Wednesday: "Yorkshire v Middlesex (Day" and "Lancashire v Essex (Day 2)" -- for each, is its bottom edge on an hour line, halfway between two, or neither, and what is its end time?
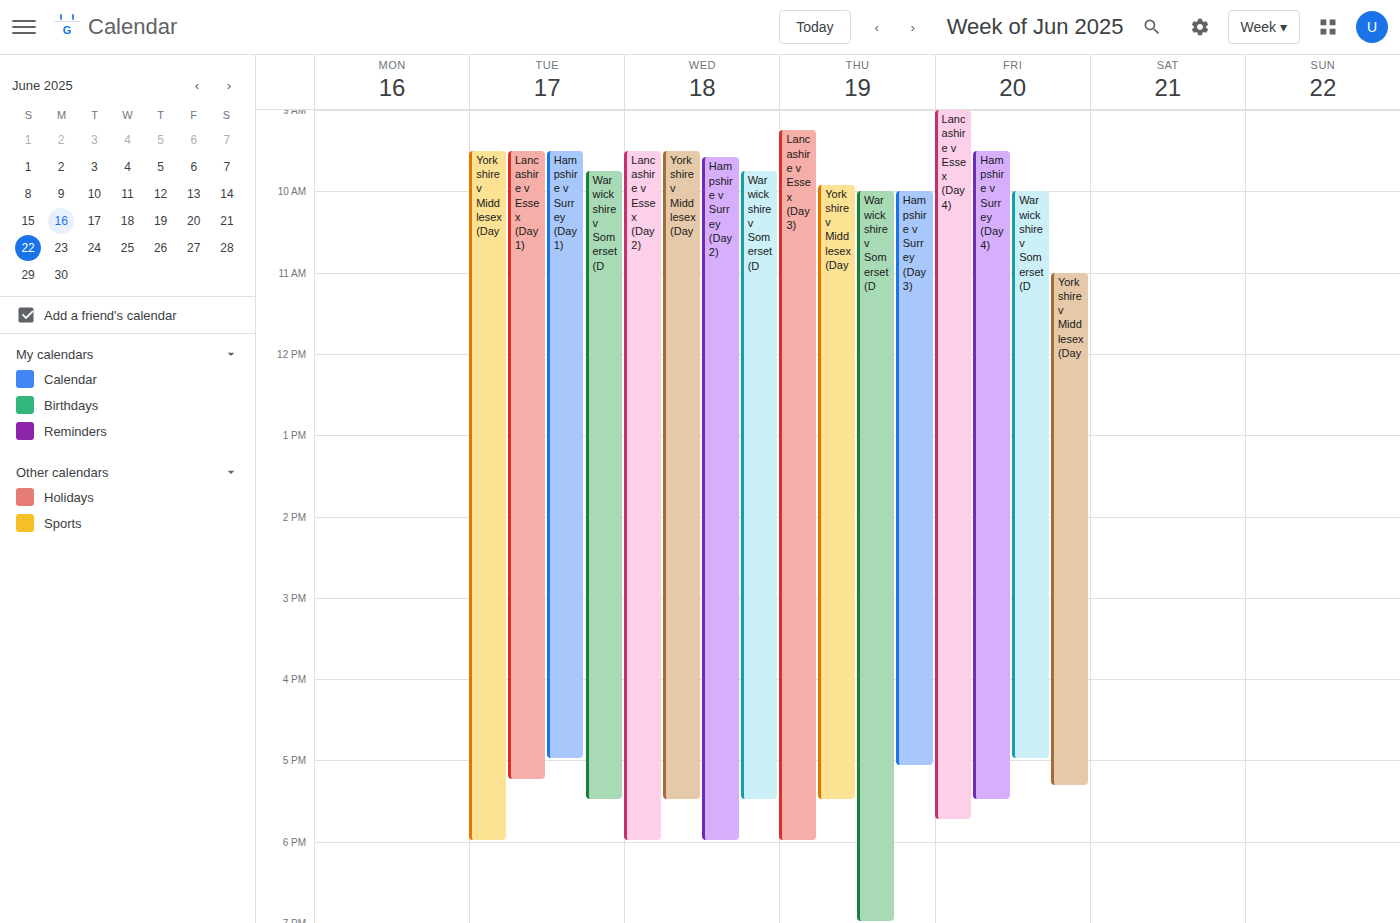
"Yorkshire v Middlesex (Day": 5:30 PM, halfway between the 5 PM and 6 PM lines. "Lancashire v Essex (Day 2)": 6:00 PM, exactly on the 6 PM line.